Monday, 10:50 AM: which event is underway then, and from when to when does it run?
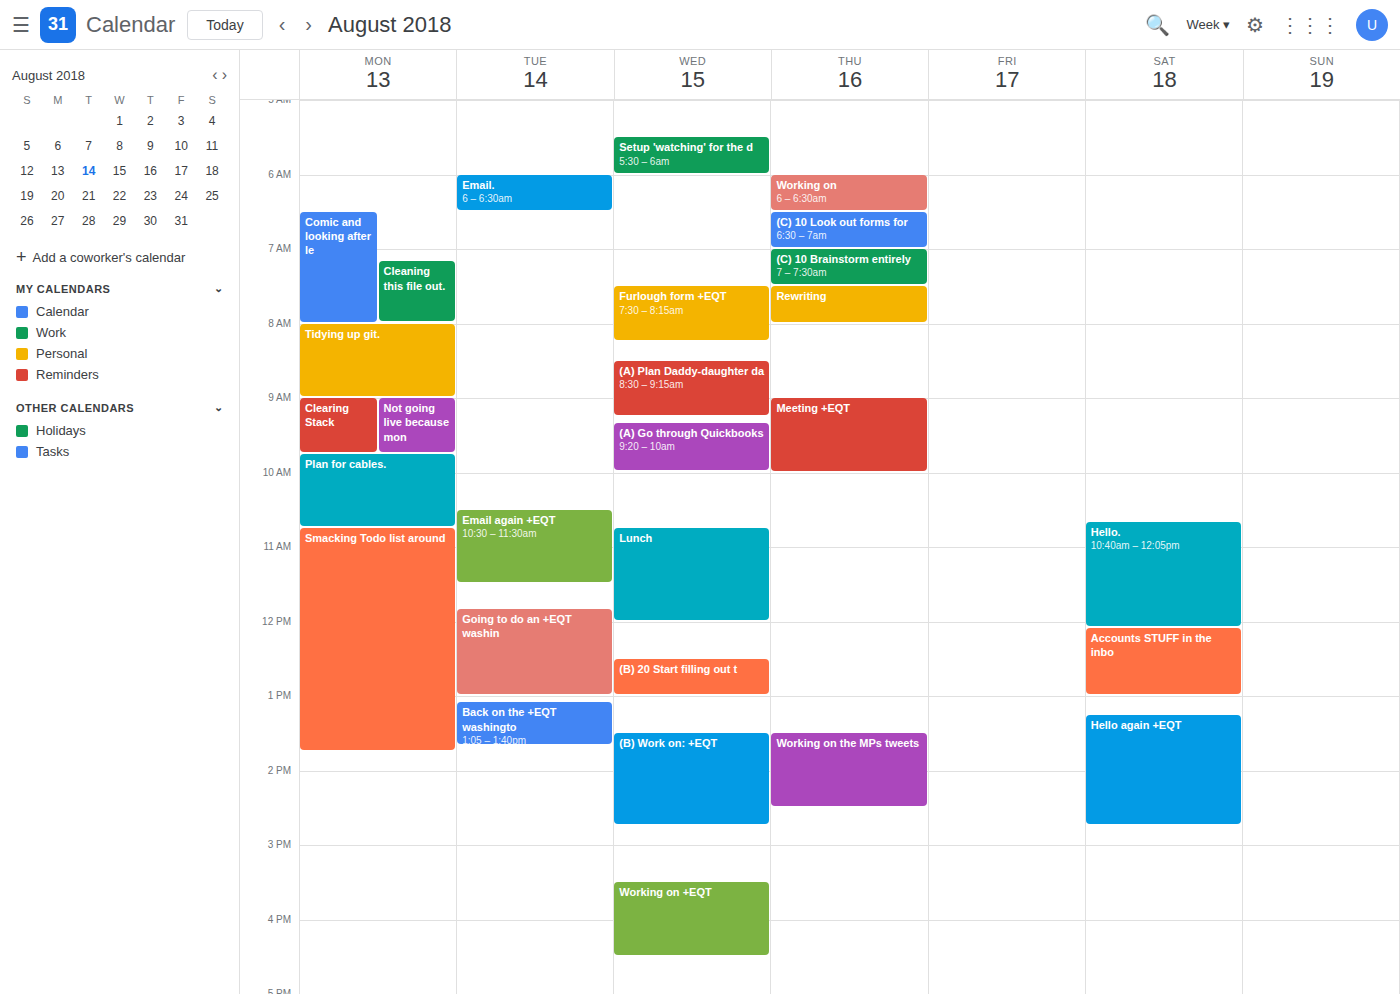
"Smacking Todo list around", 10:45 AM to 1:45 PM